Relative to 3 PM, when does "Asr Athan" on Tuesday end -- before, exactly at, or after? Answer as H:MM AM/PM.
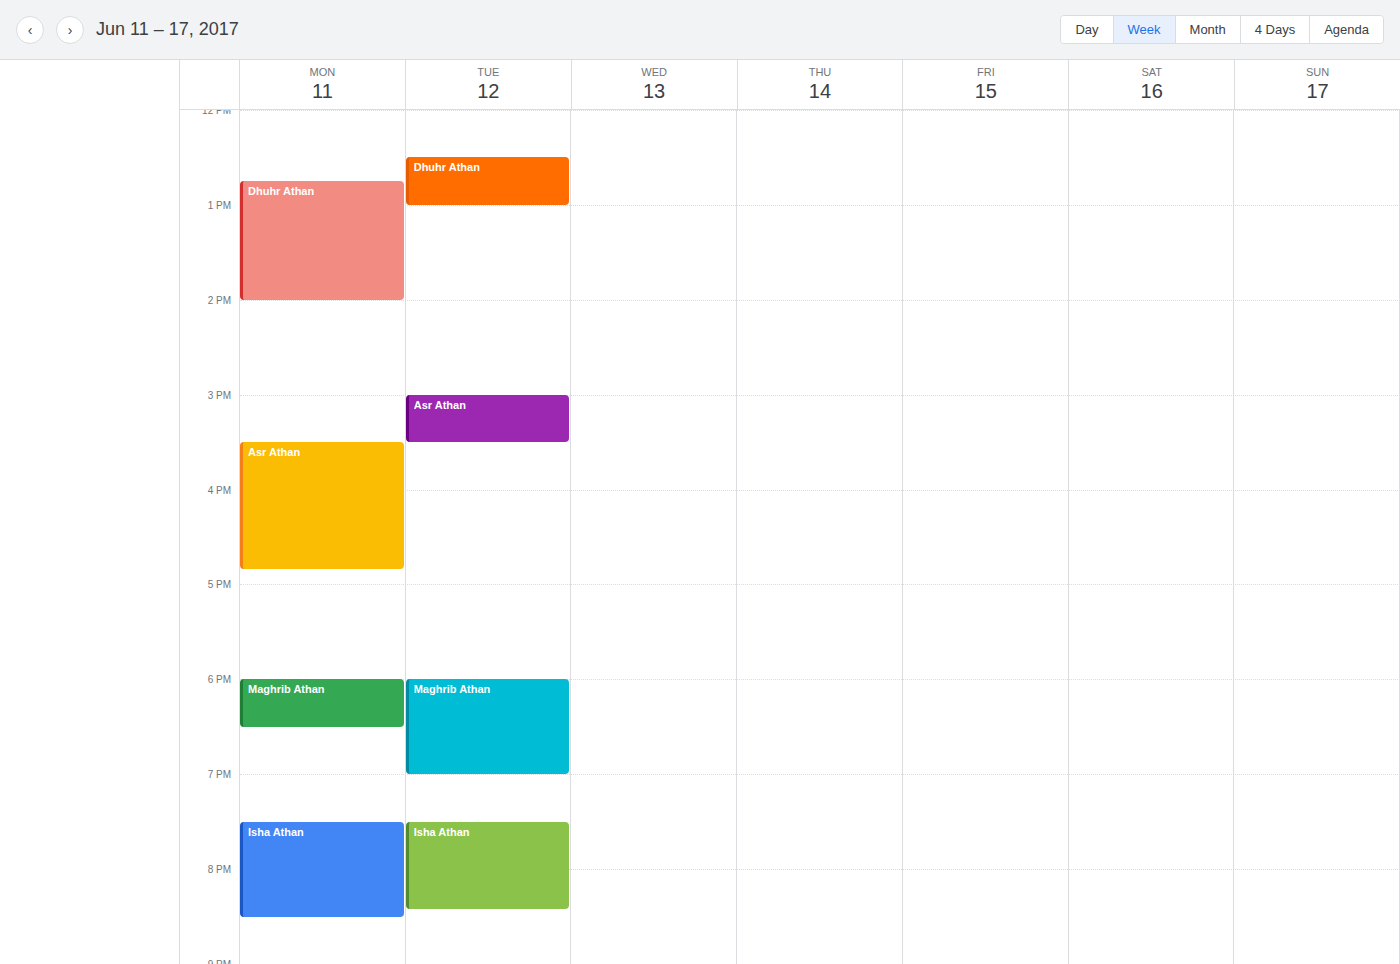
3:30 PM -- after 3 PM, 30 minutes below the 3 PM line.